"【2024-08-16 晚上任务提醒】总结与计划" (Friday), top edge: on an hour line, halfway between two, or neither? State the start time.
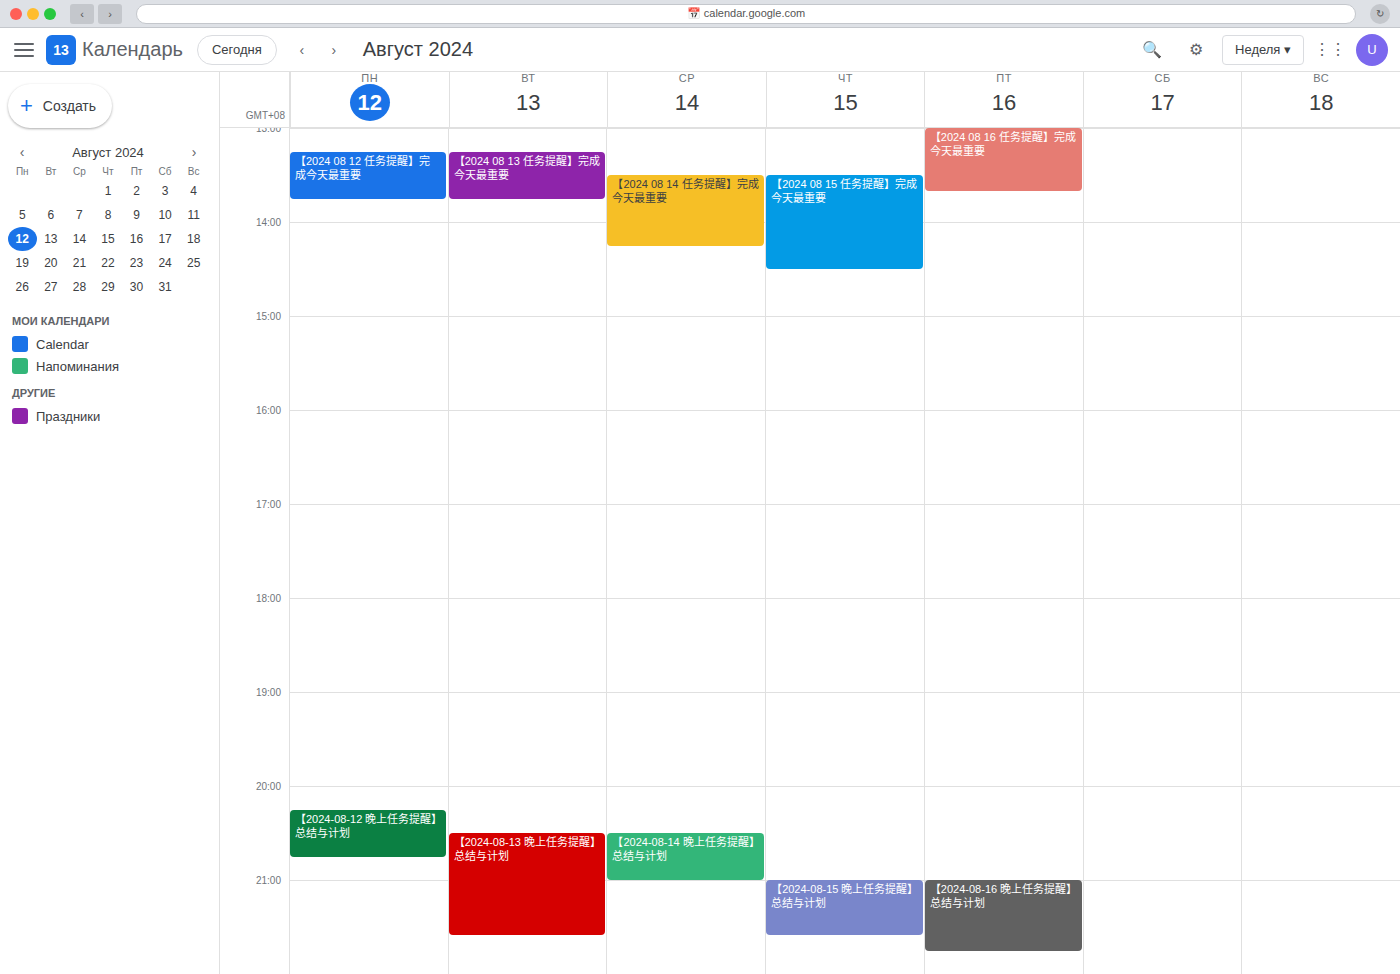
9:00 PM -- exactly on the 9 PM line.